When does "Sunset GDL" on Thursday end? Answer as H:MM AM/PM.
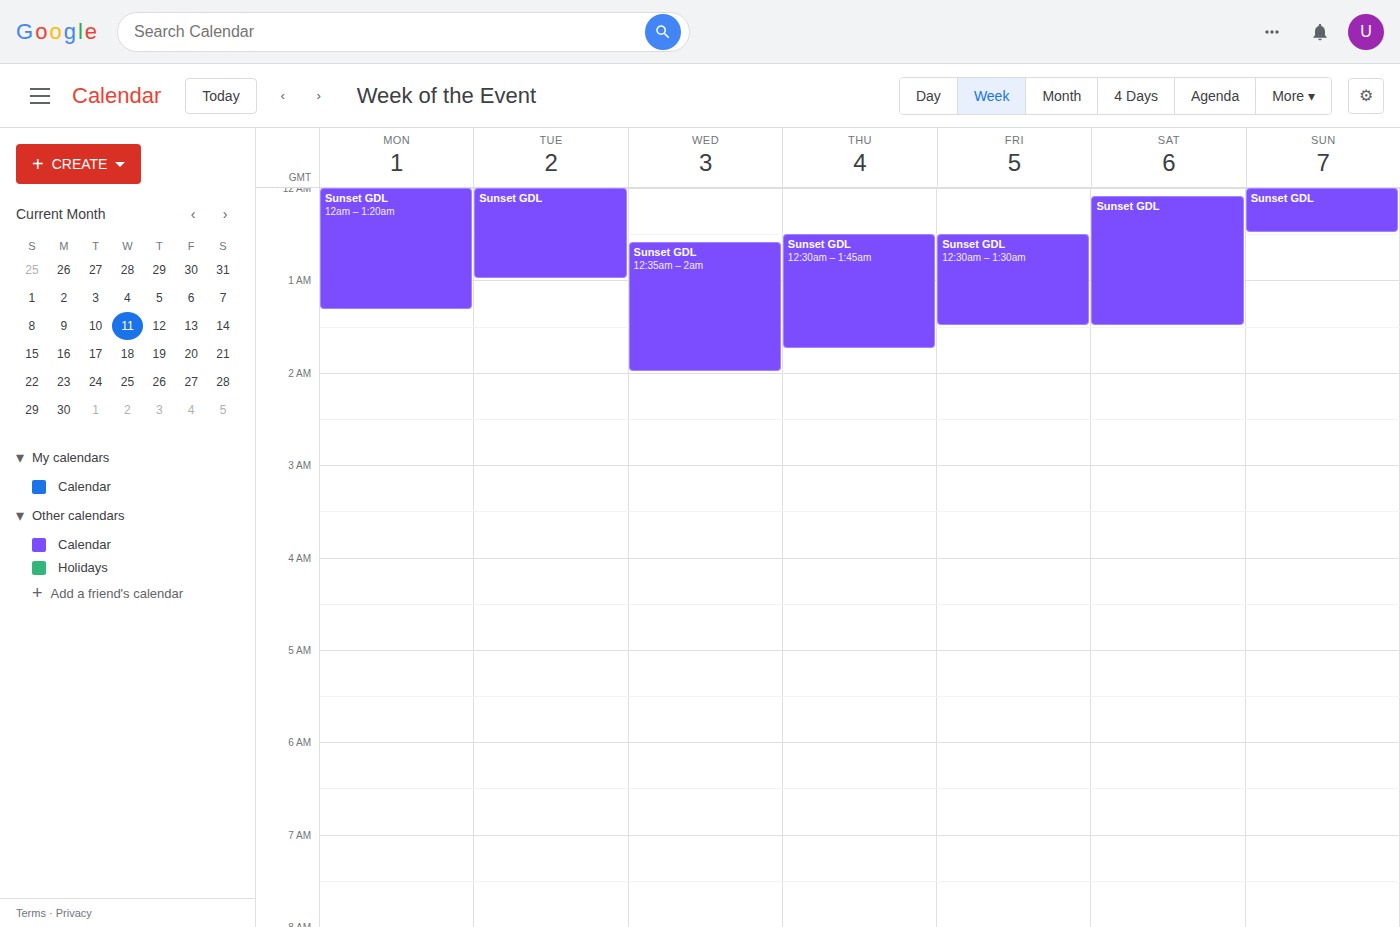
1:45 AM